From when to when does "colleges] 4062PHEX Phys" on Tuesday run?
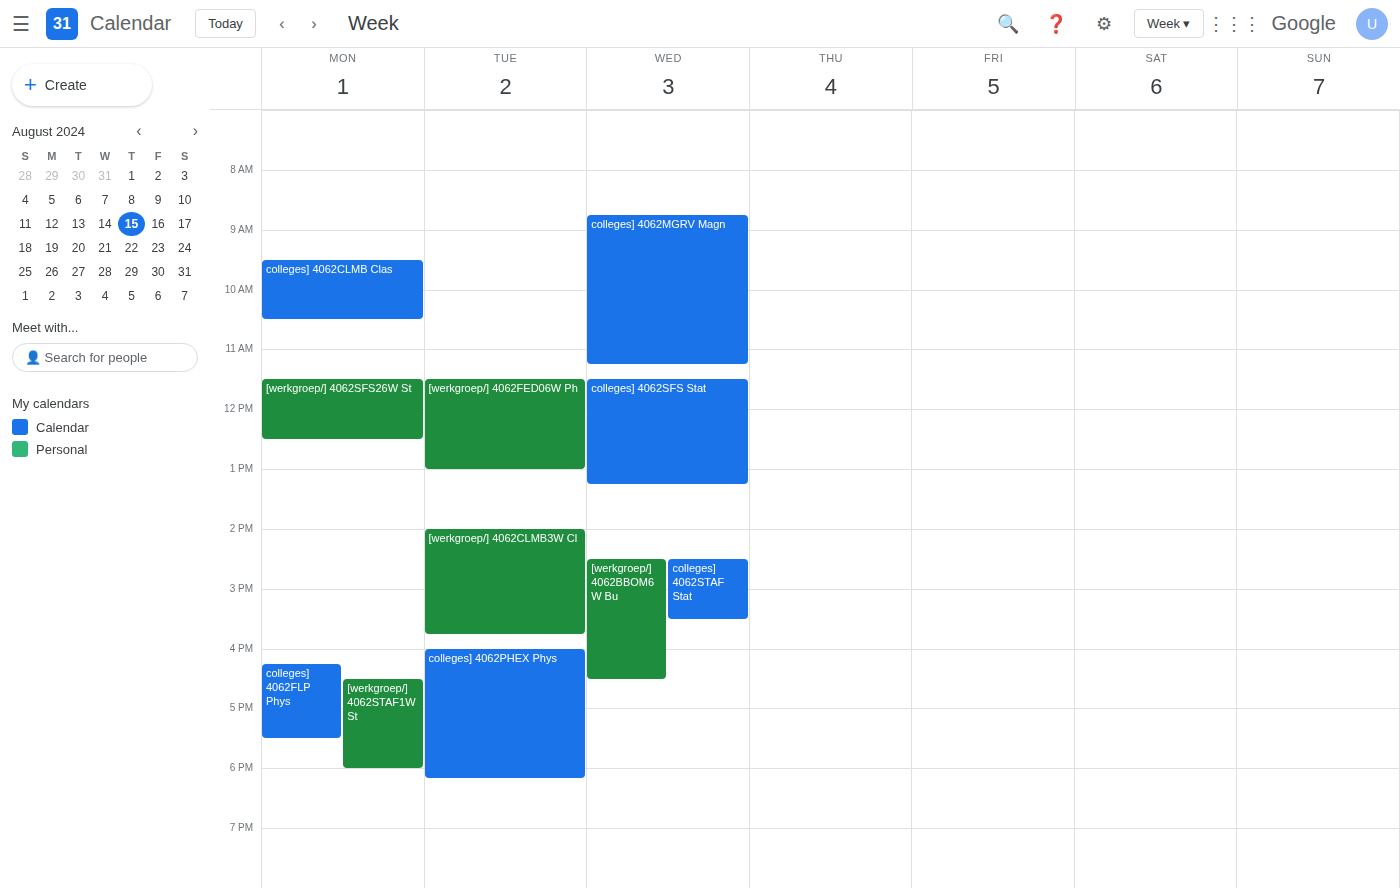
4:00 PM to 6:10 PM